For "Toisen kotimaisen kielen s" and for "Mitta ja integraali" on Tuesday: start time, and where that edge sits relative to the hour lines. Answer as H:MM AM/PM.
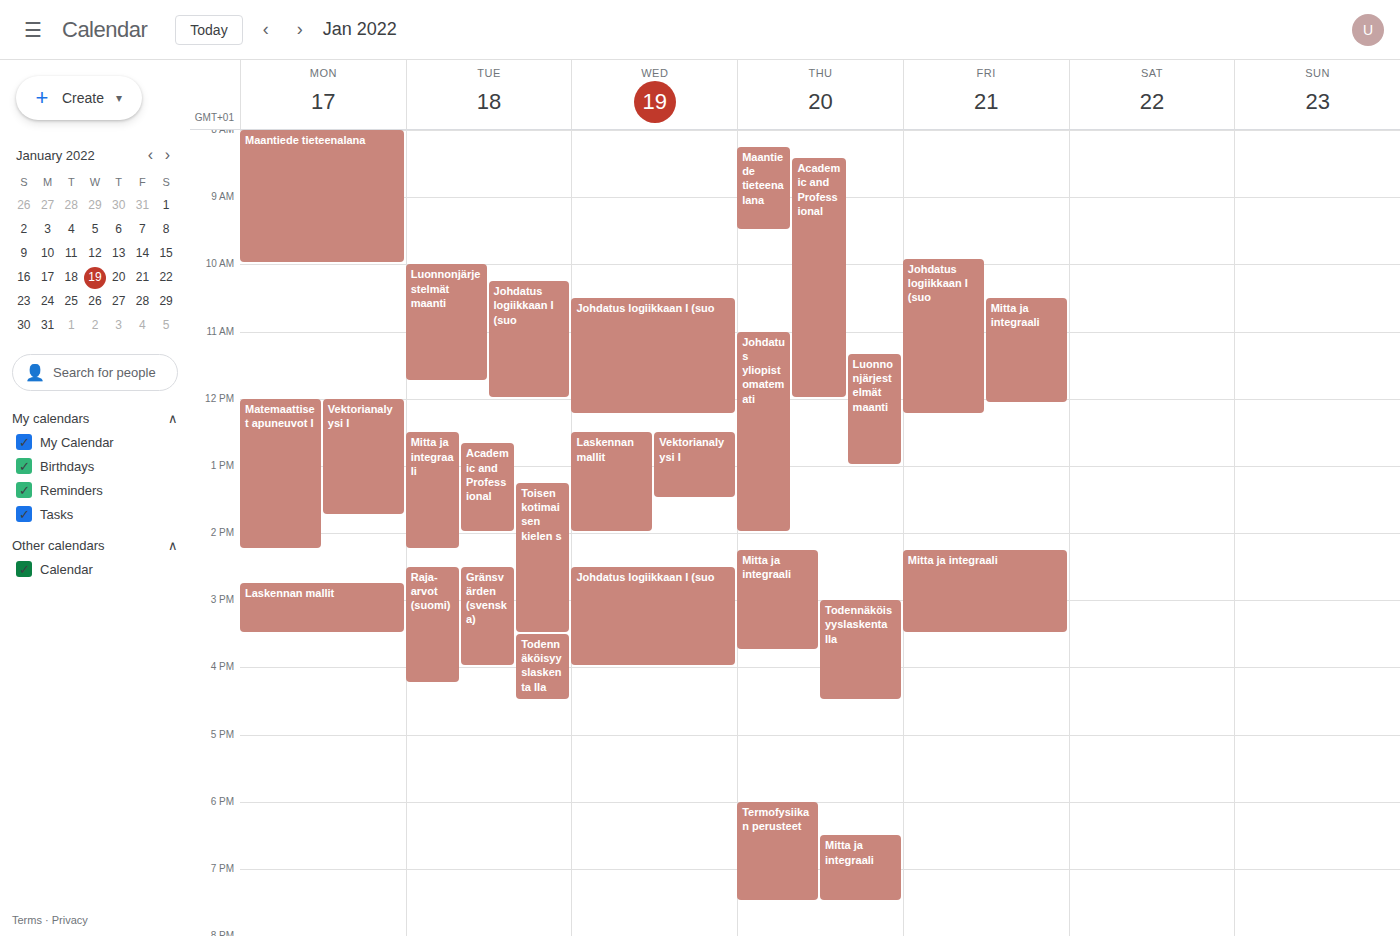
"Toisen kotimaisen kielen s": 1:15 PM, neither: a quarter of the way from the 1 PM line to the 2 PM line. "Mitta ja integraali": 12:30 PM, halfway between the 12 PM and 1 PM lines.